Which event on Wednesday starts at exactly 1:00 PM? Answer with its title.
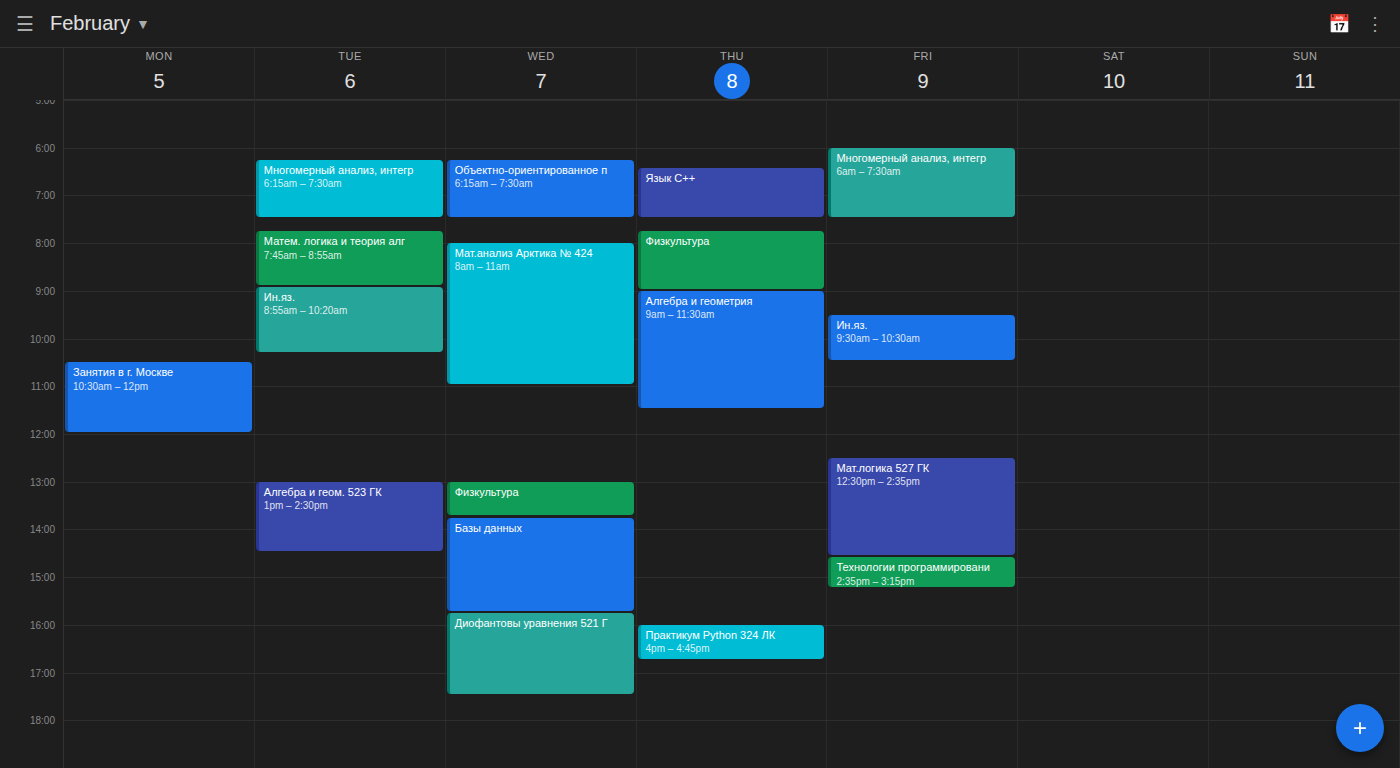
"Физкультура"